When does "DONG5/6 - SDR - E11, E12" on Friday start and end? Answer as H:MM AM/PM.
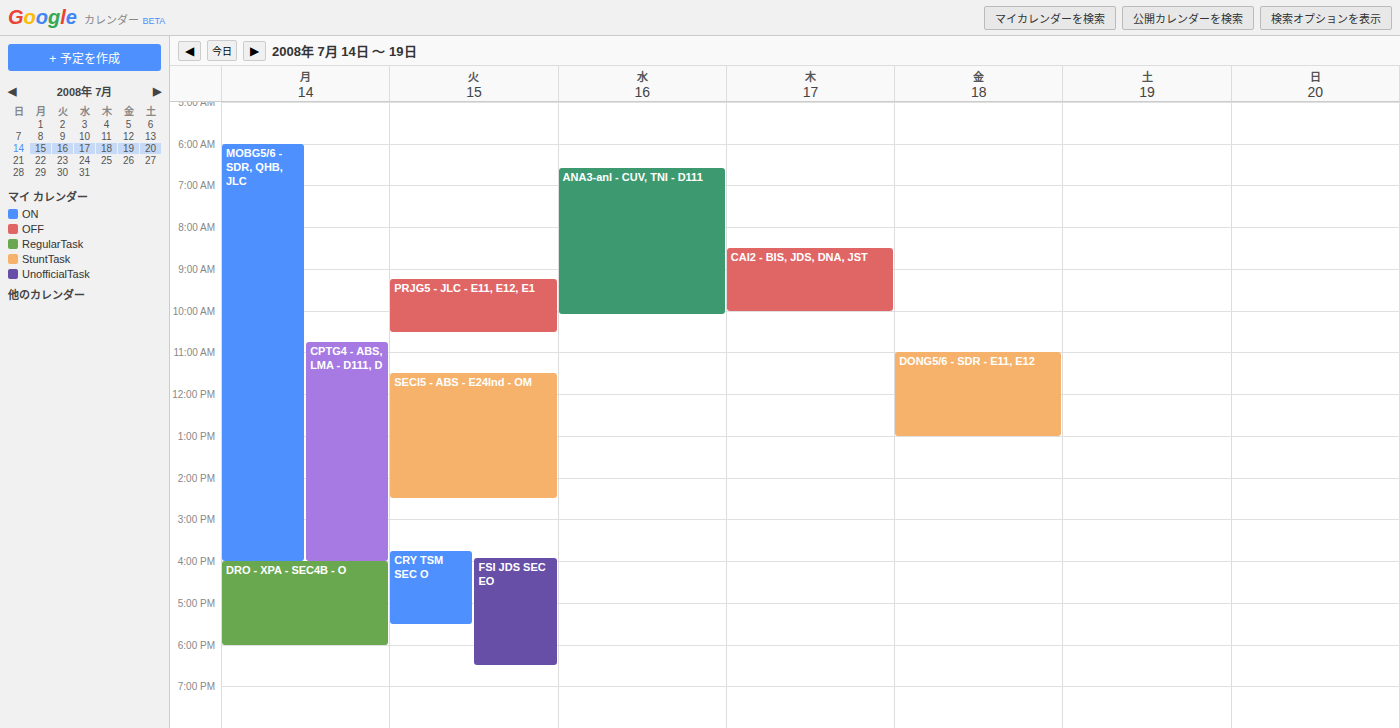
11:00 AM to 1:00 PM